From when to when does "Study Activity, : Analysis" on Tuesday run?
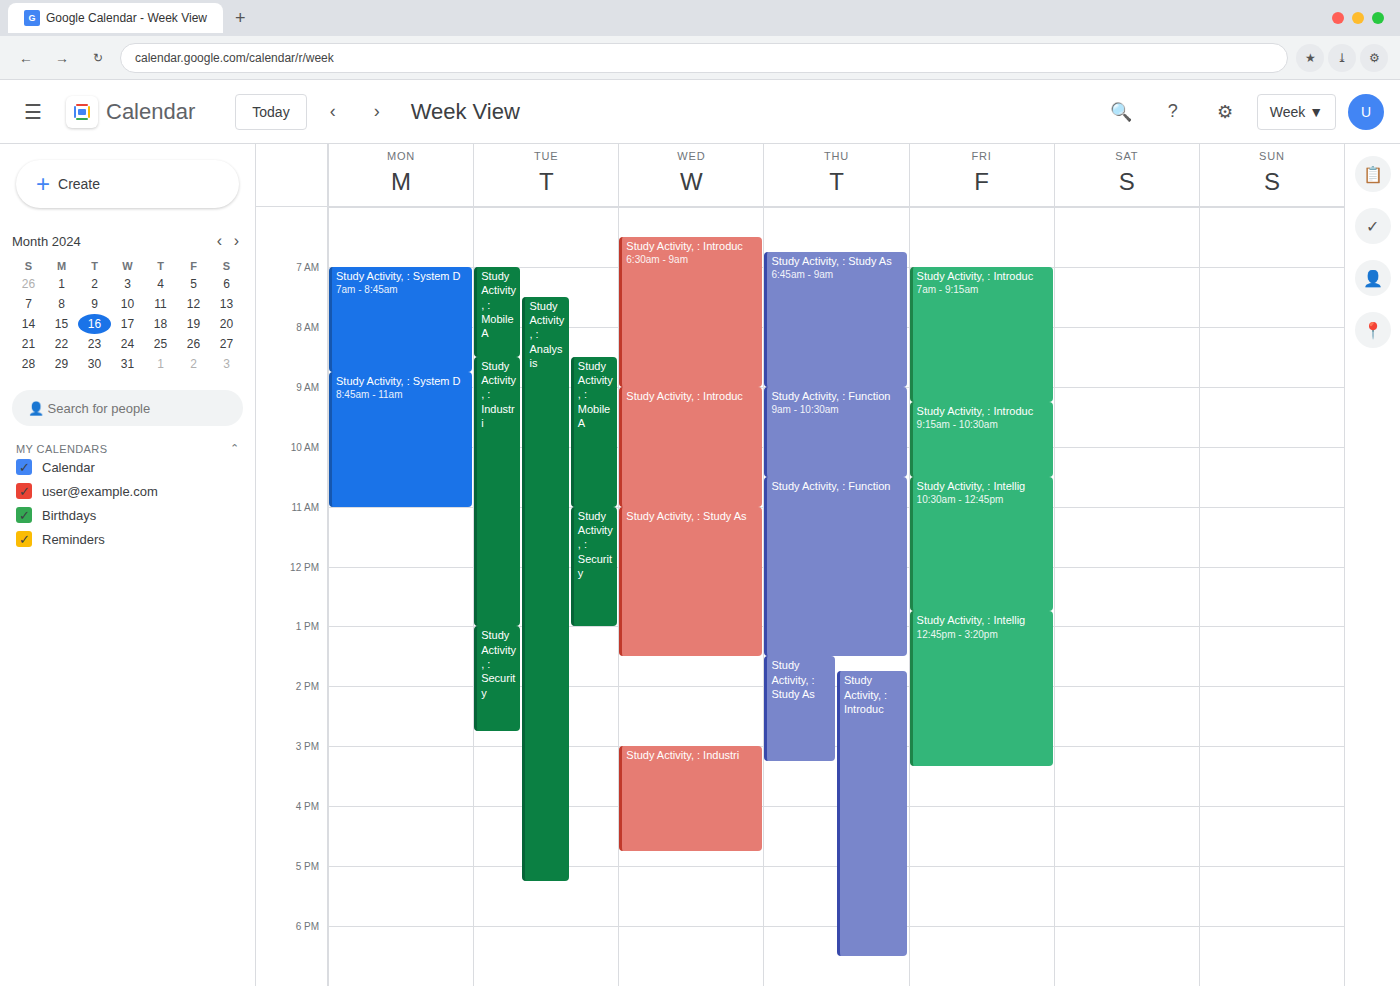
7:30 AM to 5:15 PM